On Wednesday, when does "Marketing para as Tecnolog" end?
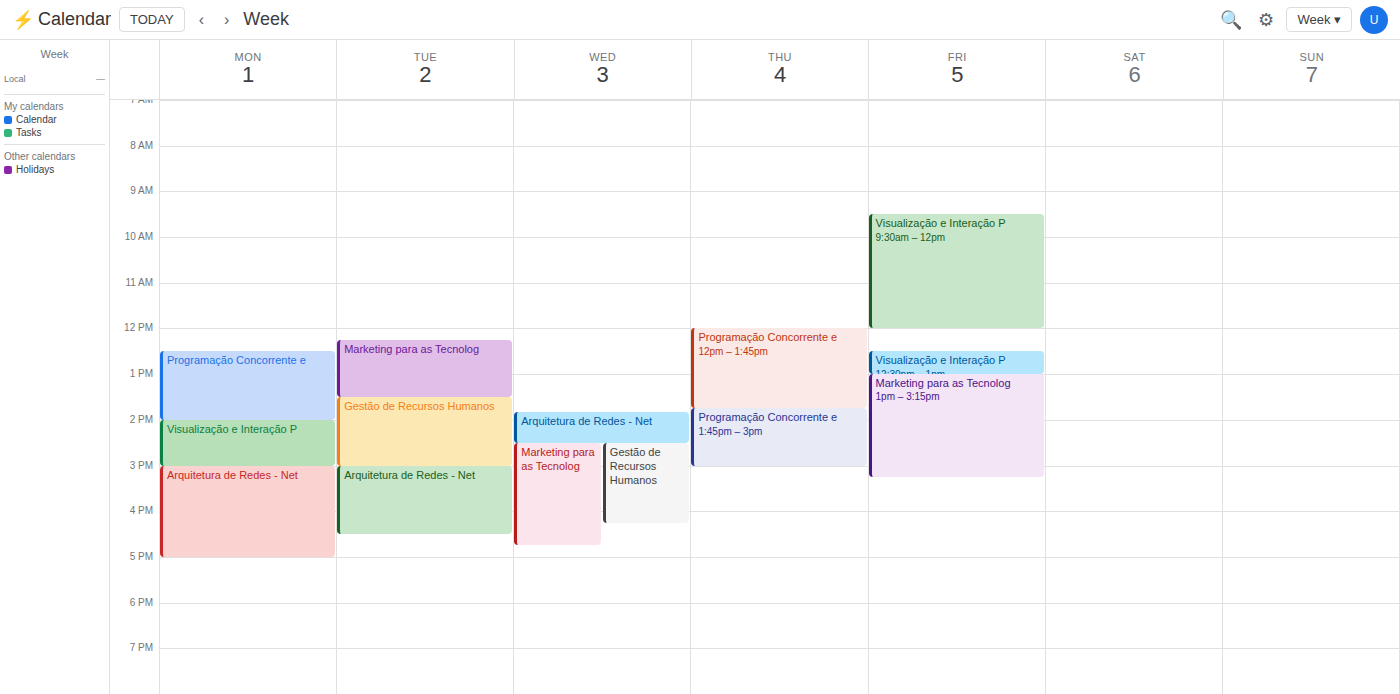
4:45 PM